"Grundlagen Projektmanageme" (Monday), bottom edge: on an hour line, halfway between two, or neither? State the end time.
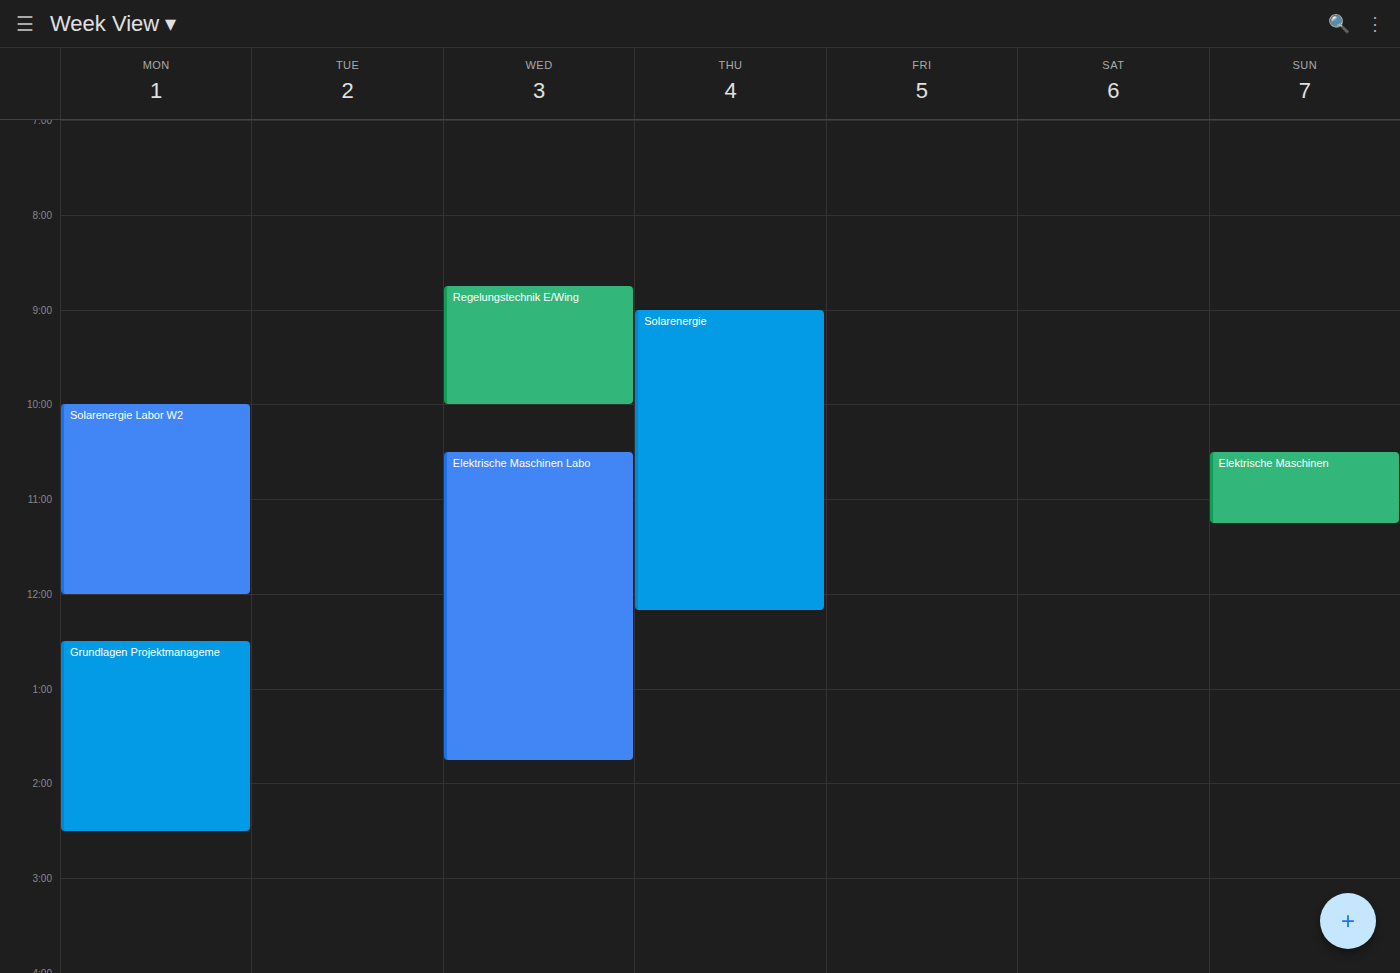
2:30 PM -- halfway between the 2 PM and 3 PM lines.